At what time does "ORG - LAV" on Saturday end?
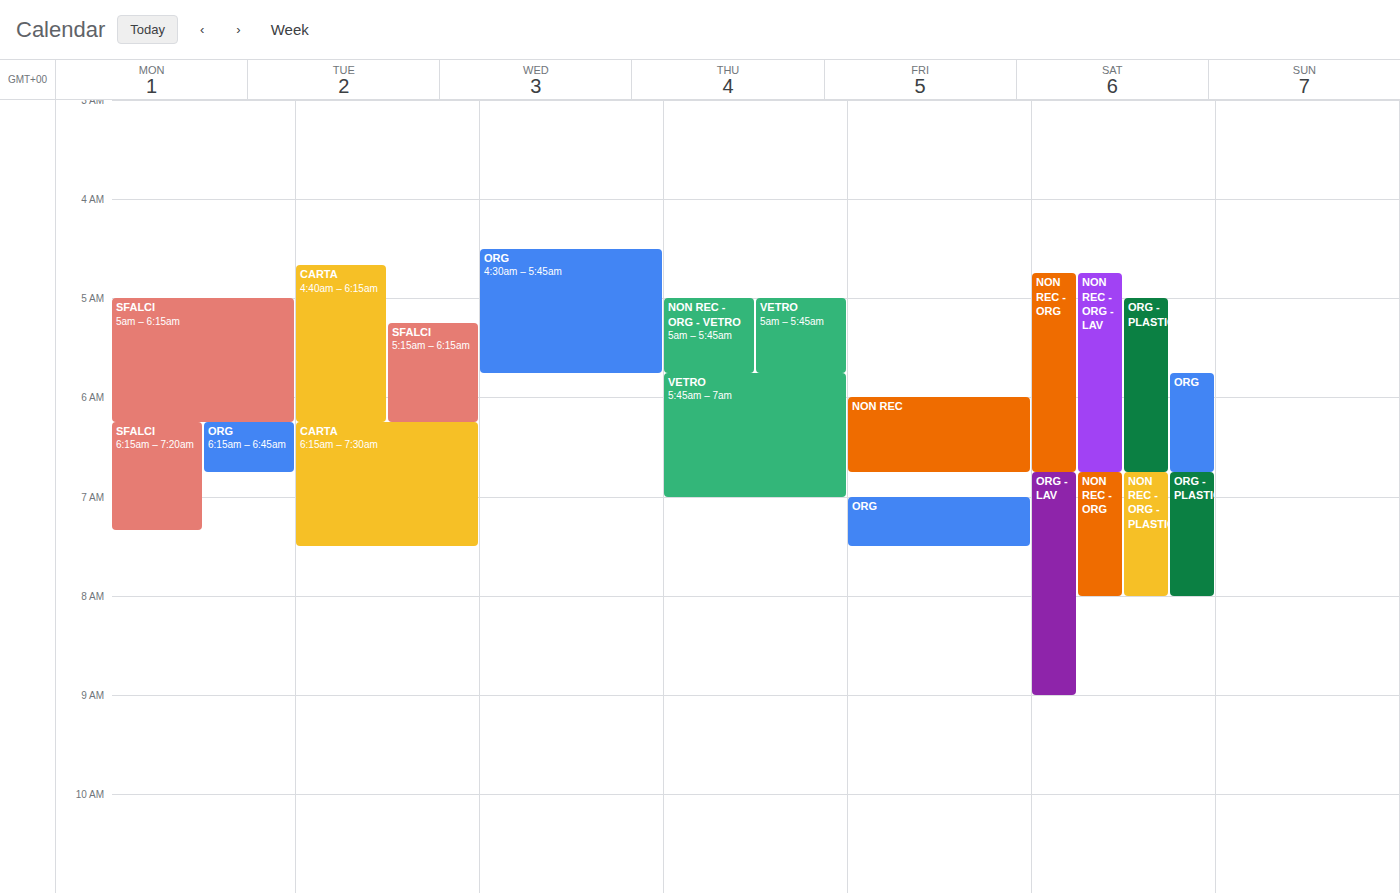
9:00 AM